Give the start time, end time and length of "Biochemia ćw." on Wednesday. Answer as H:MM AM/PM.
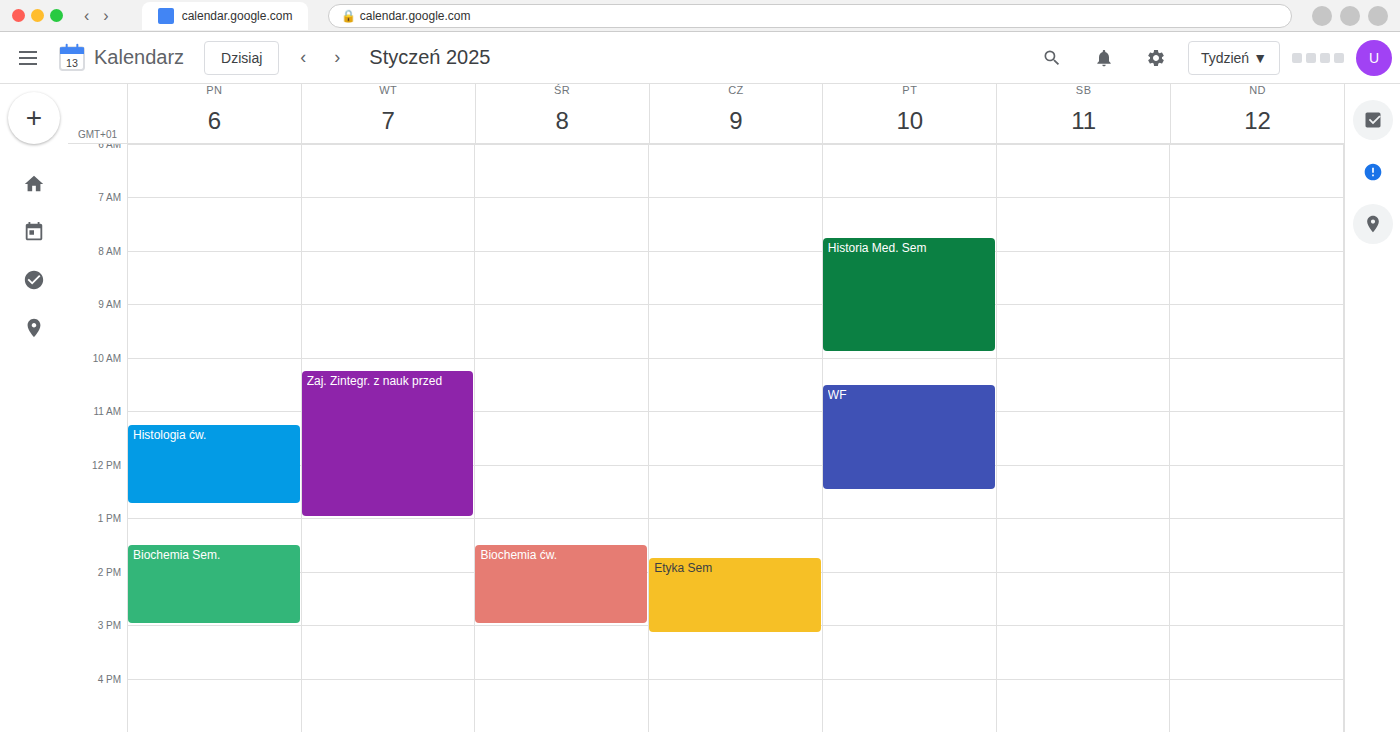
1:30 PM to 3:00 PM, 1 hour 30 minutes